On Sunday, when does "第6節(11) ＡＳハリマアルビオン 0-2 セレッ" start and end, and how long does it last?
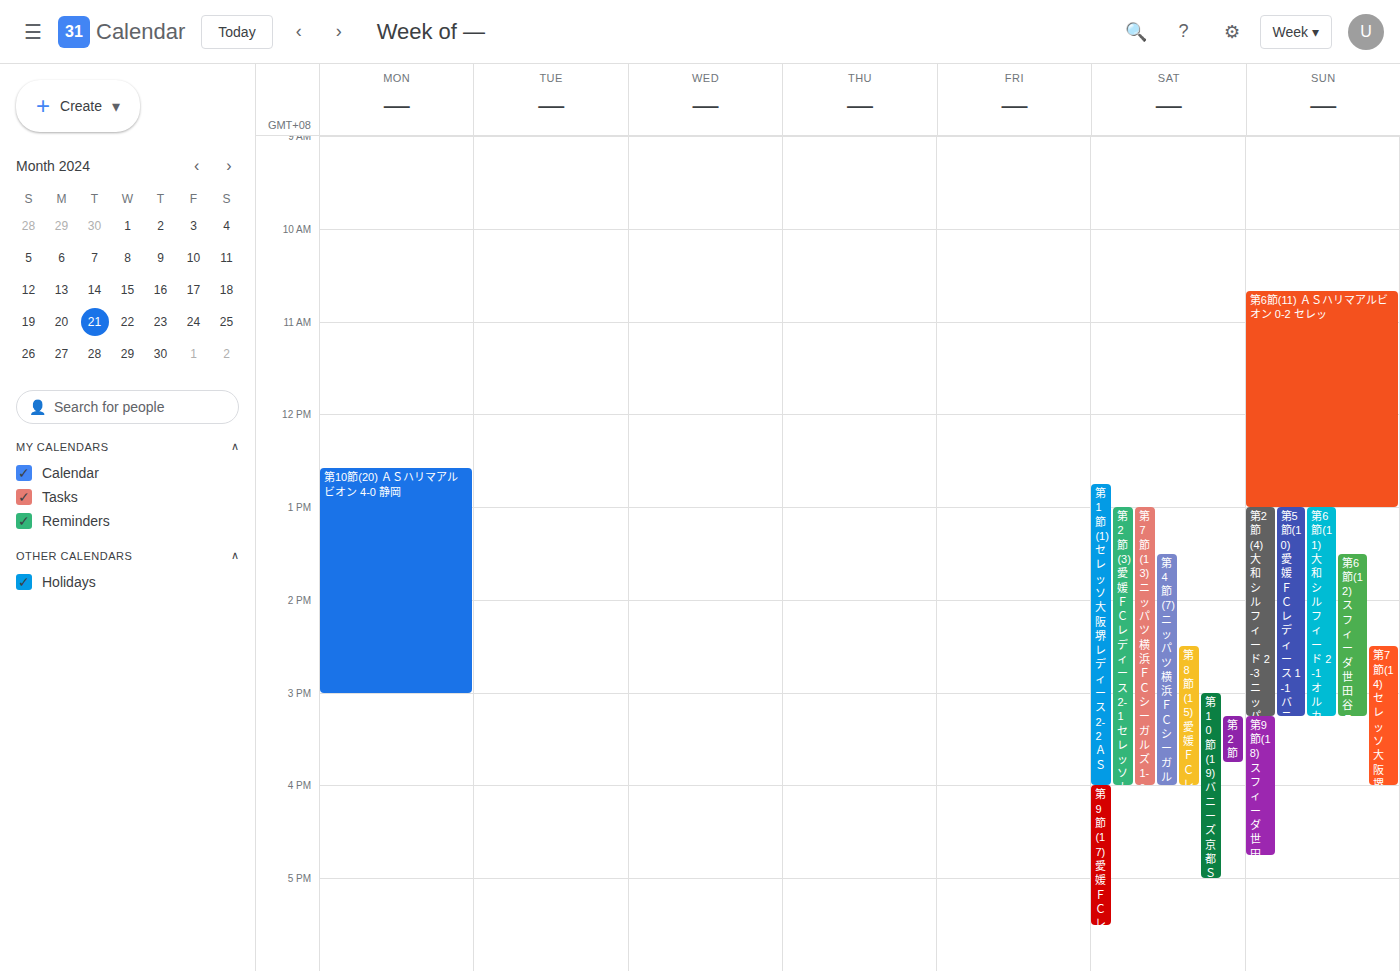
10:40 AM to 1:00 PM, 2 hours 20 minutes